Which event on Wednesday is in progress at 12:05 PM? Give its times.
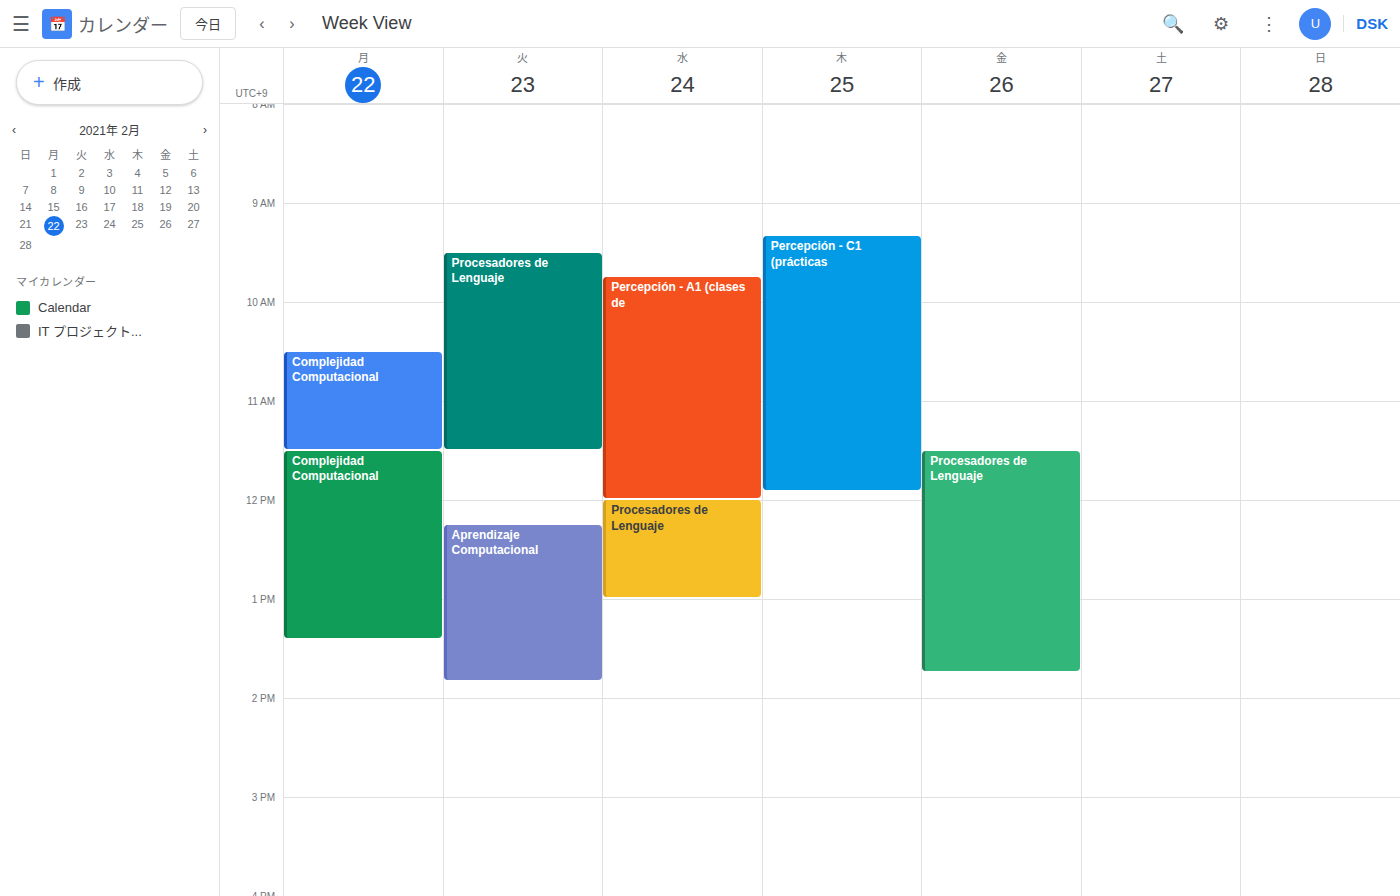
"Procesadores de Lenguaje", 12:00 PM to 1:00 PM